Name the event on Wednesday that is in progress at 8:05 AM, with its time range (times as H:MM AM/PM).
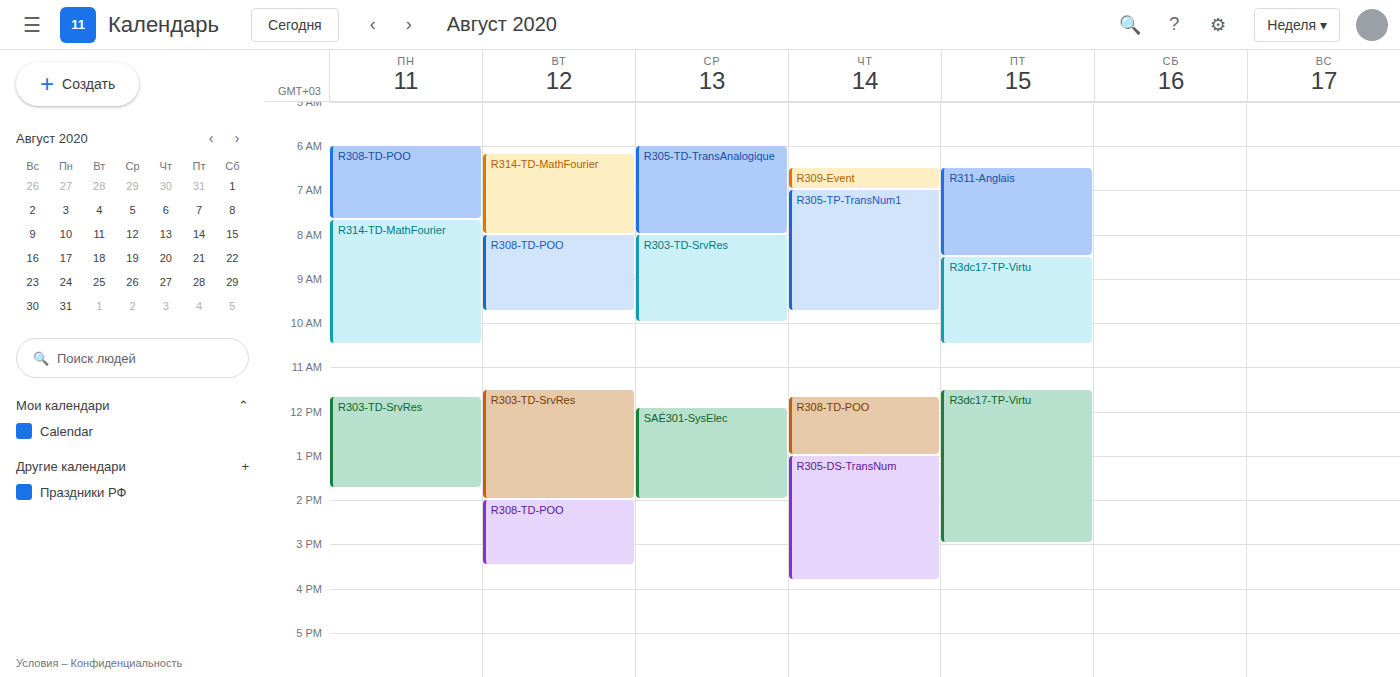
"R303-TD-SrvRes", 8:00 AM to 10:00 AM